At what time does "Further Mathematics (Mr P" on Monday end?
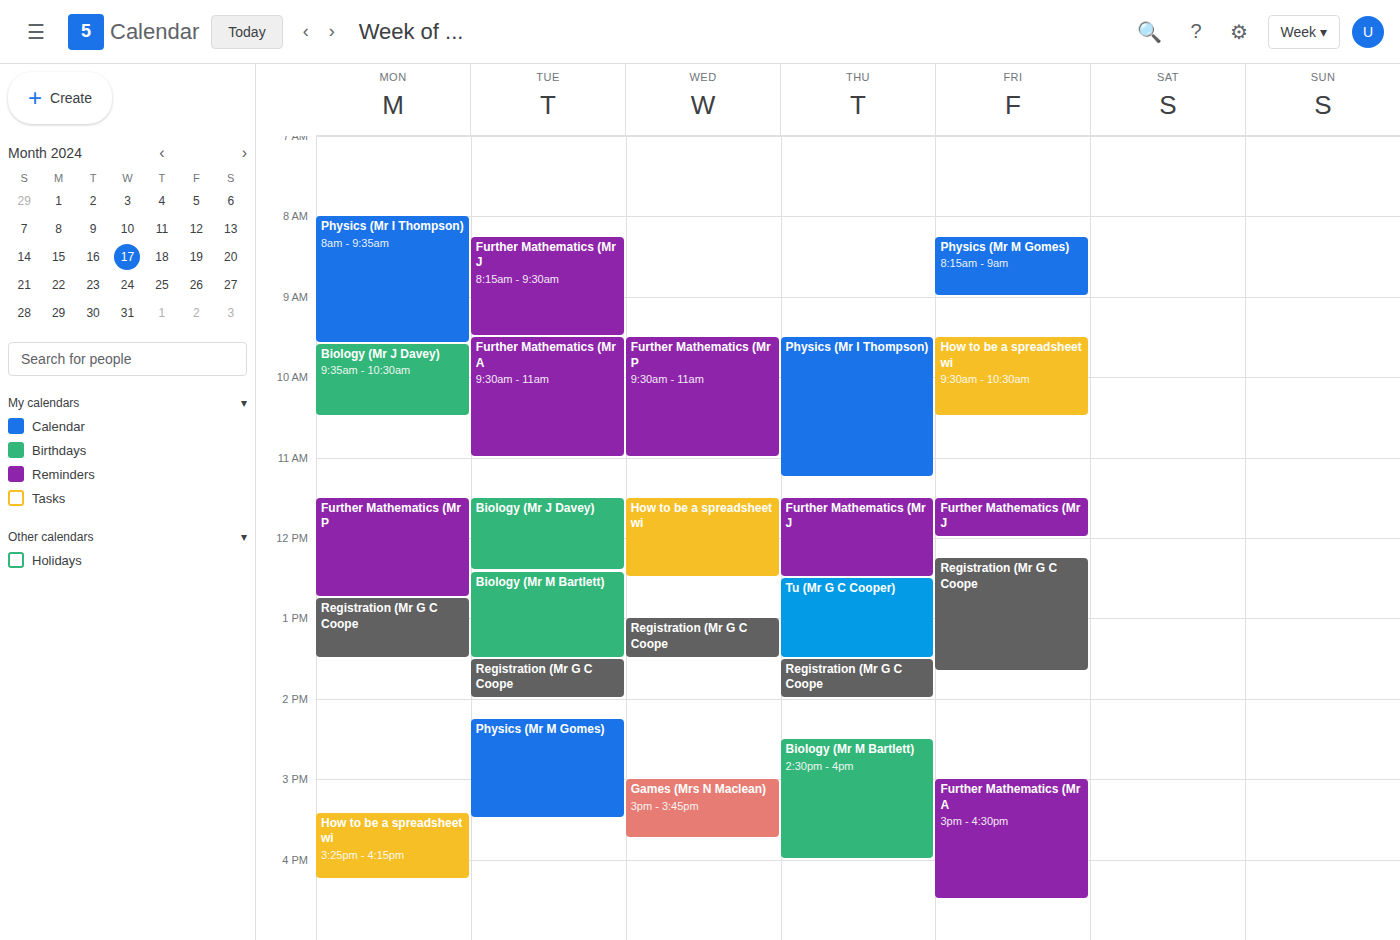
12:45 PM